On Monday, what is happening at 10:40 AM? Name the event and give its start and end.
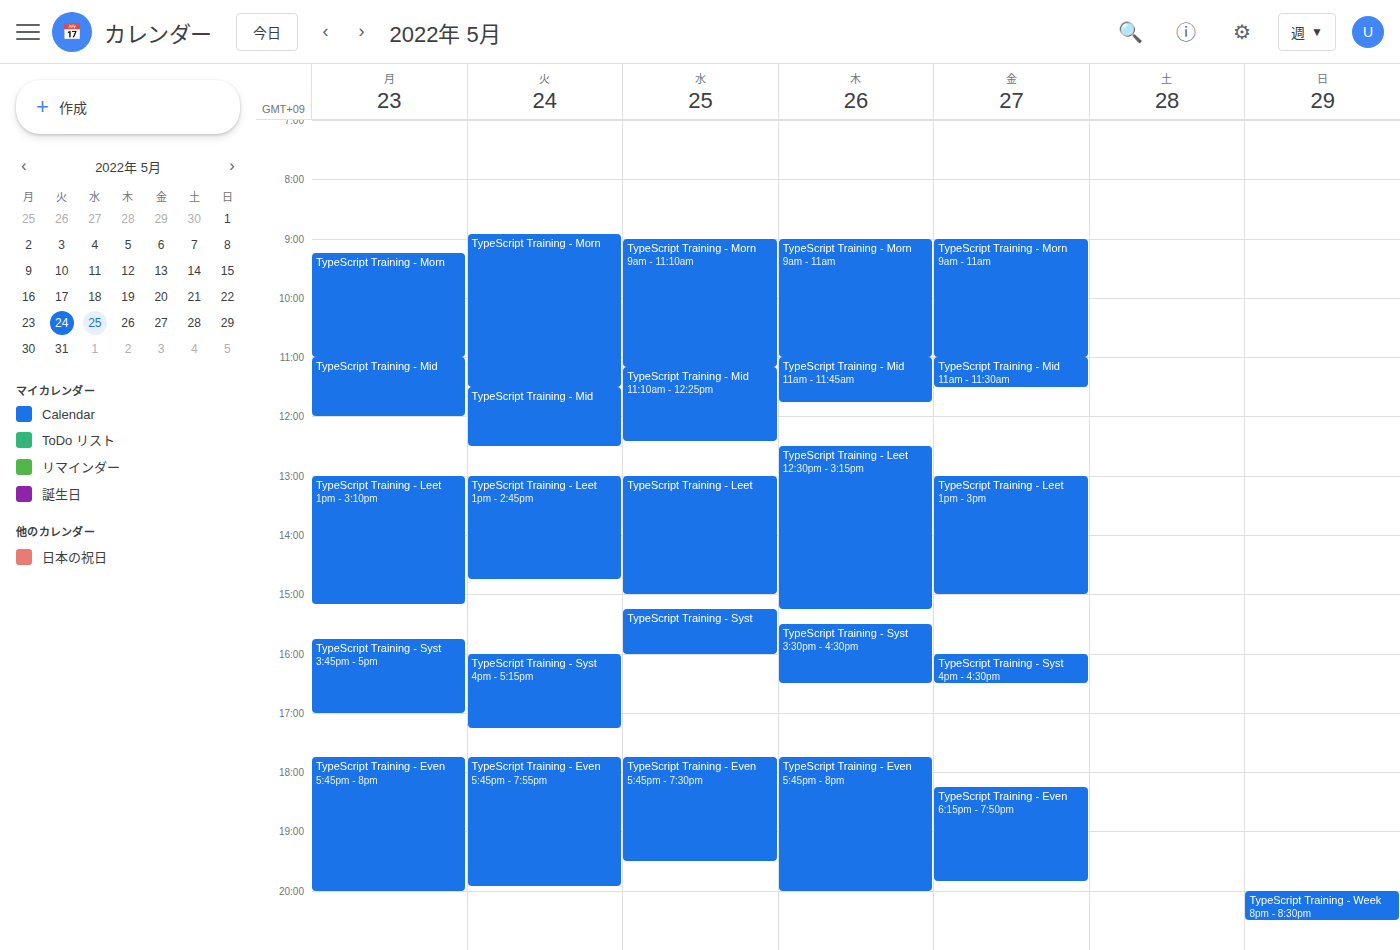
"TypeScript Training - Morn", 9:15 AM to 11:00 AM